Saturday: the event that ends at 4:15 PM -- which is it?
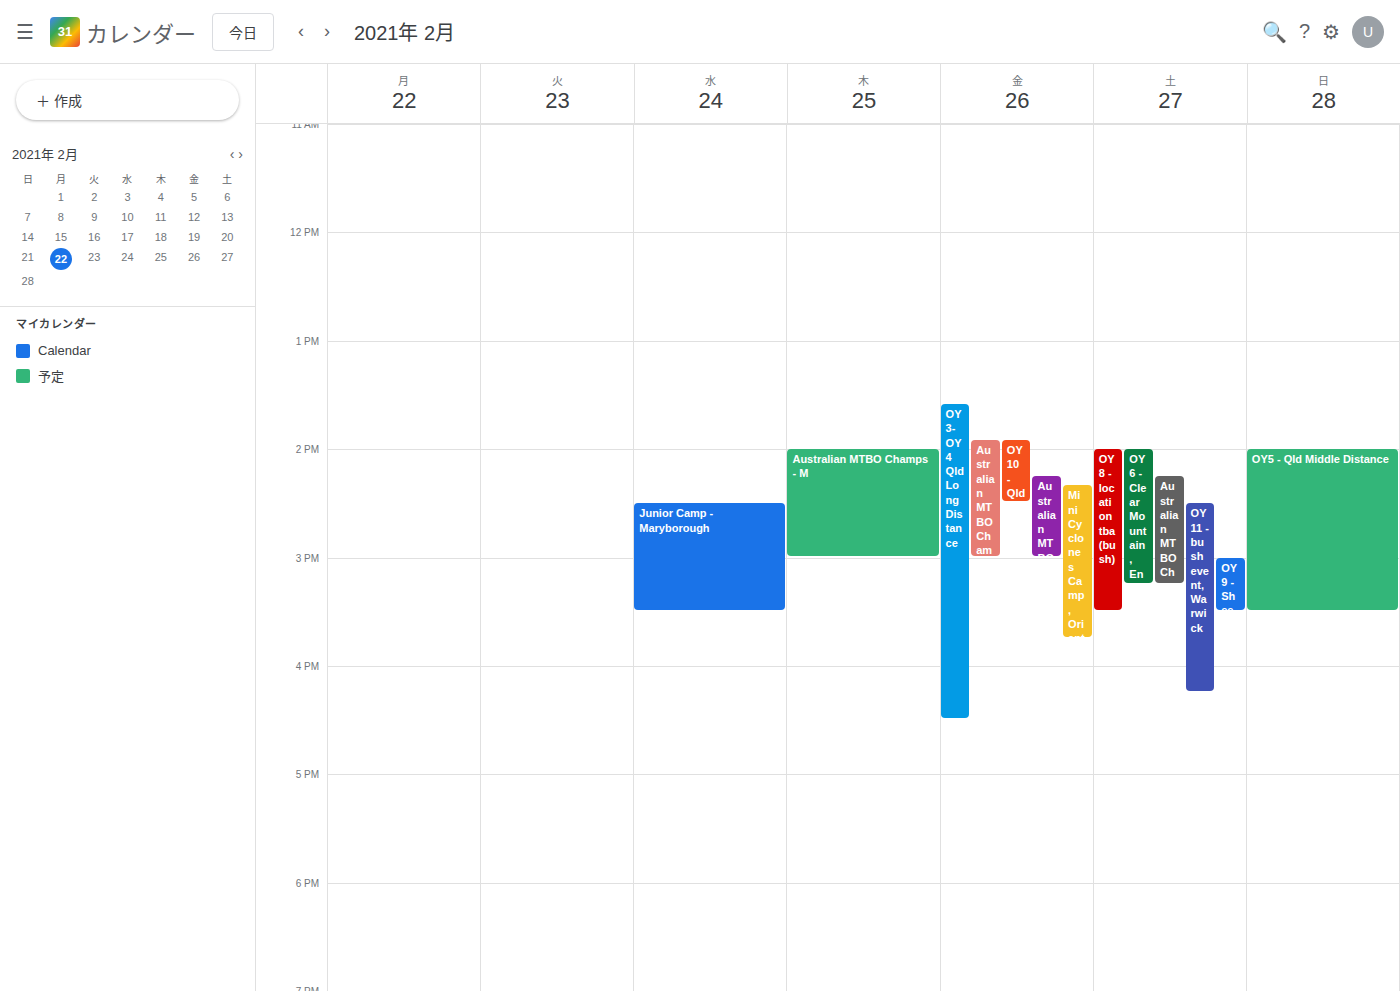
"OY11 - bush event, Warwick"